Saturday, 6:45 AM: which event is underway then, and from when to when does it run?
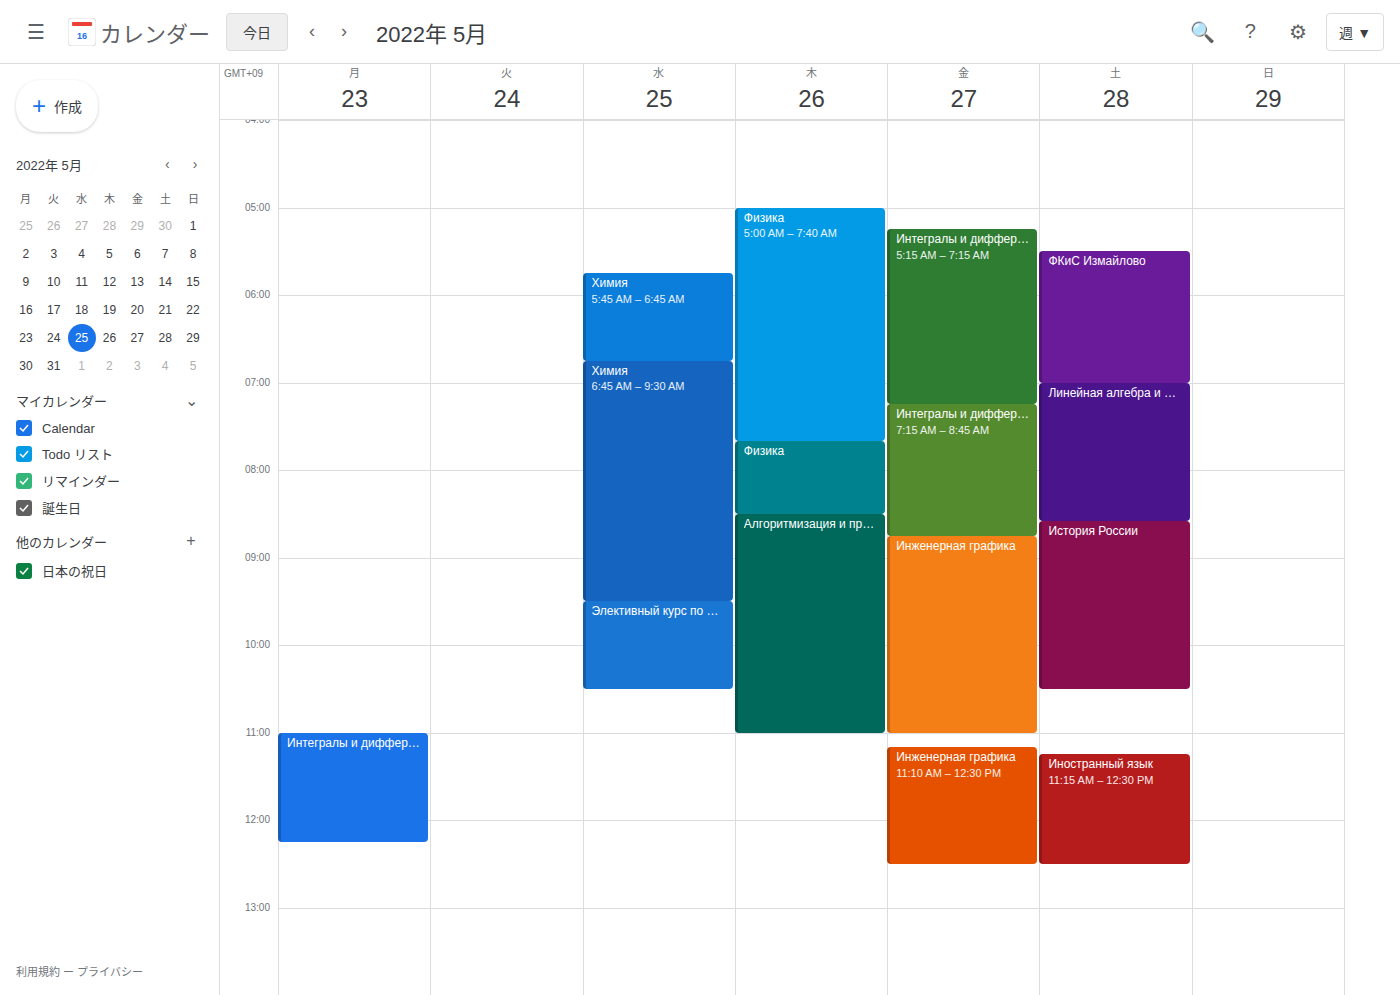
"ФКиС Измайлово", 5:30 AM to 7:00 AM